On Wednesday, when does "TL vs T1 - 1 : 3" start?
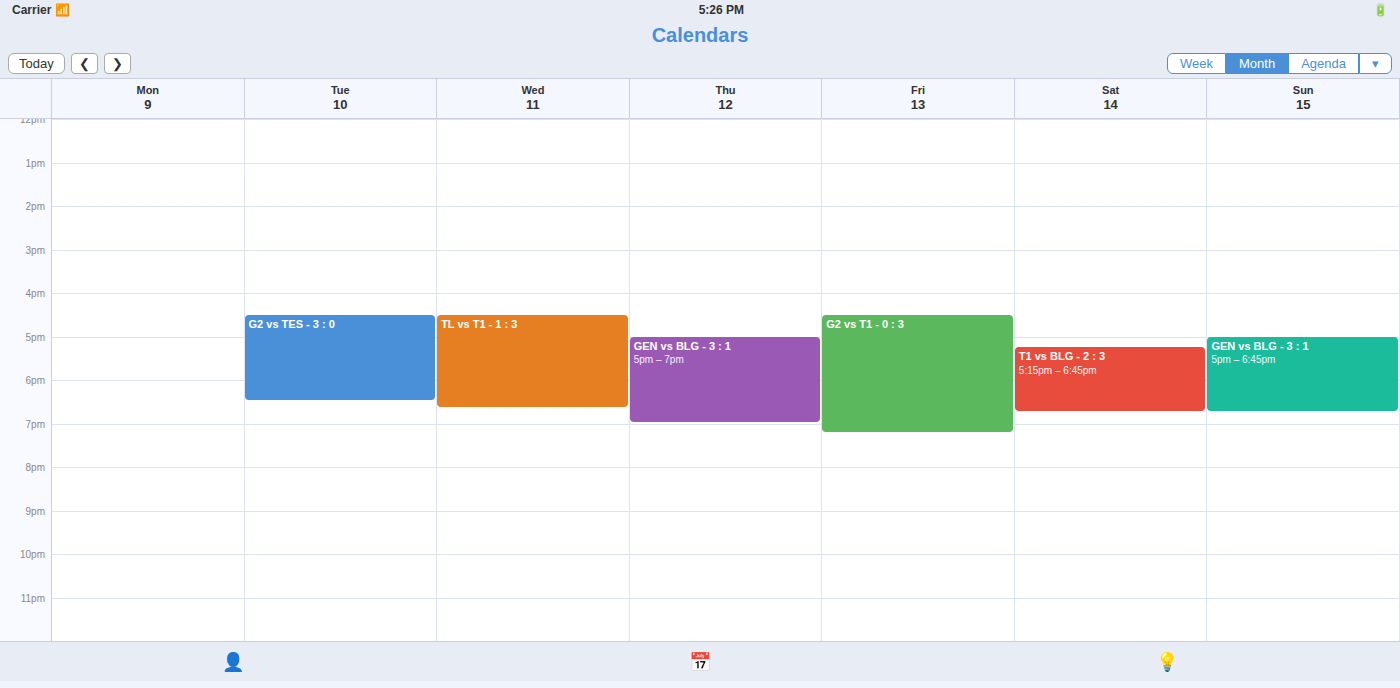
4:30 PM